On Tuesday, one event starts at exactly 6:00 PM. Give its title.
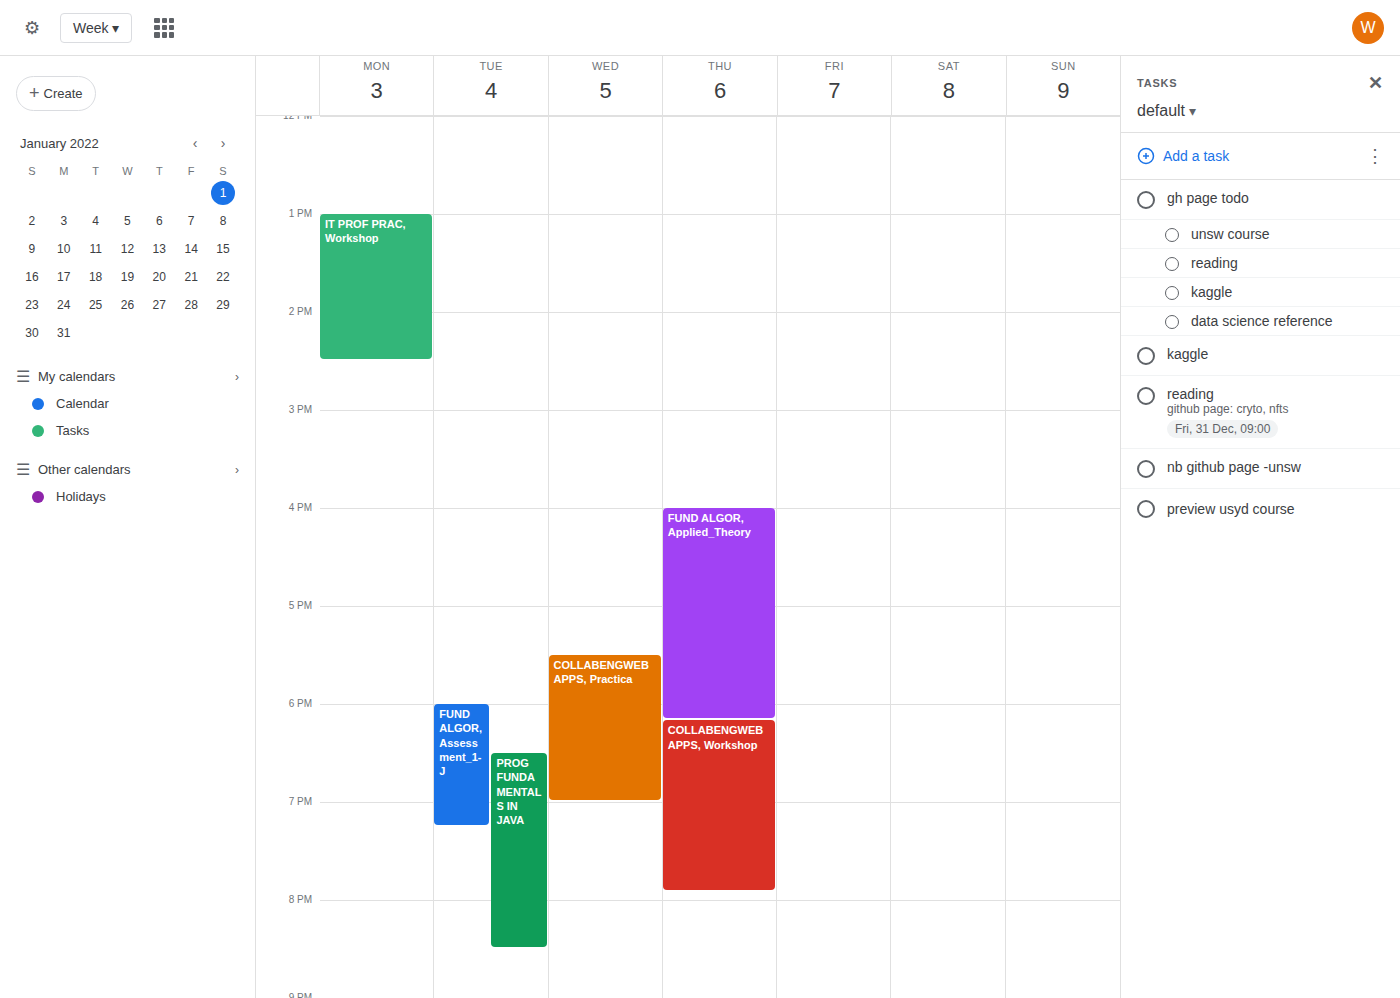
"FUND ALGOR, Assessment_1-J"